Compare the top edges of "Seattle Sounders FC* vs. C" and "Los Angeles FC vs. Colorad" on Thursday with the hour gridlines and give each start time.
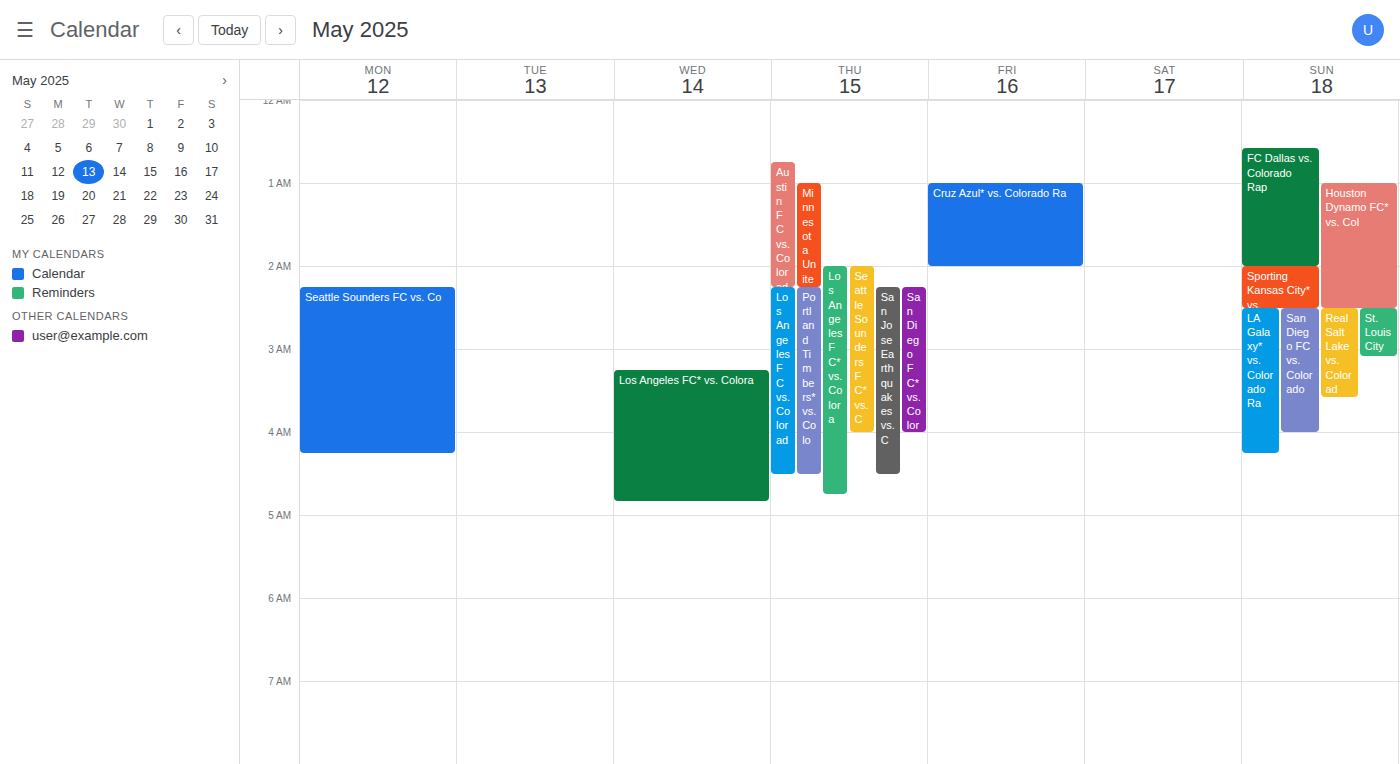
"Seattle Sounders FC* vs. C": 2:00 AM, exactly on the 2 AM line. "Los Angeles FC vs. Colorad": 2:15 AM, neither: a quarter of the way from the 2 AM line to the 3 AM line.